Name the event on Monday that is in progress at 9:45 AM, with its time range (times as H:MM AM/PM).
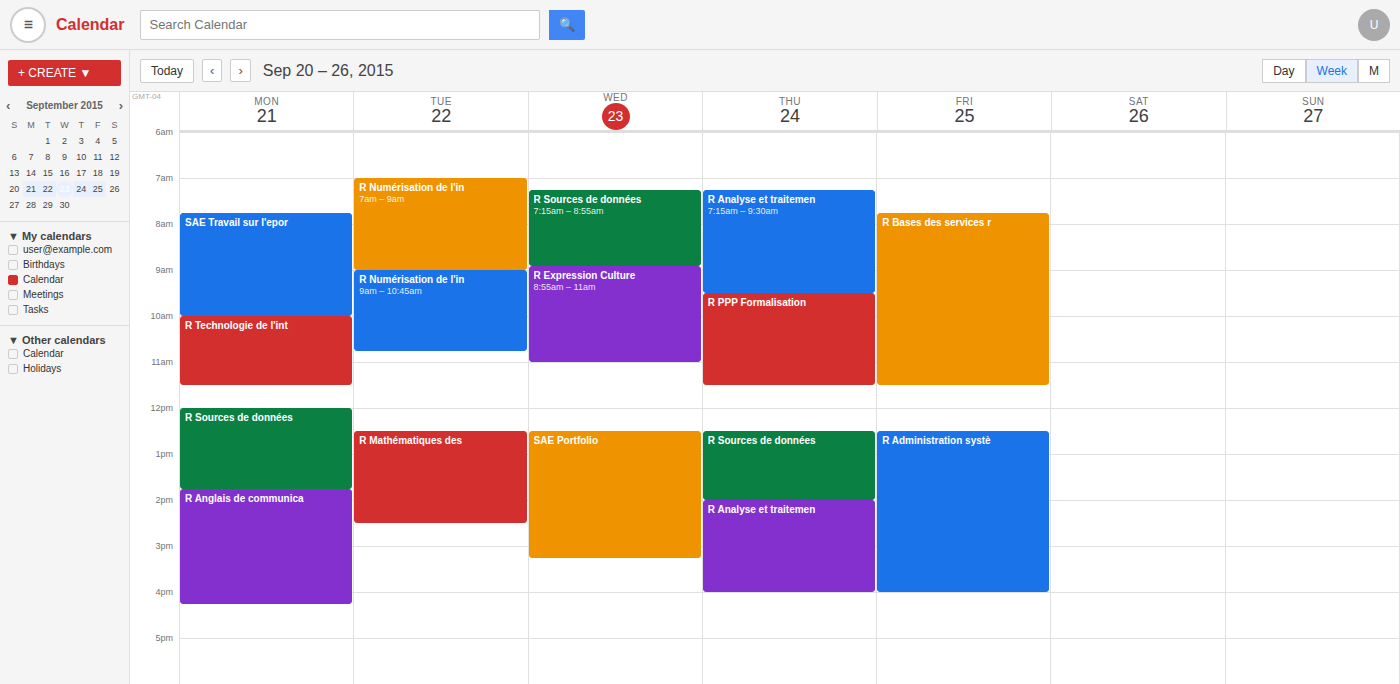
"SAE Travail sur l'epor", 7:45 AM to 10:00 AM